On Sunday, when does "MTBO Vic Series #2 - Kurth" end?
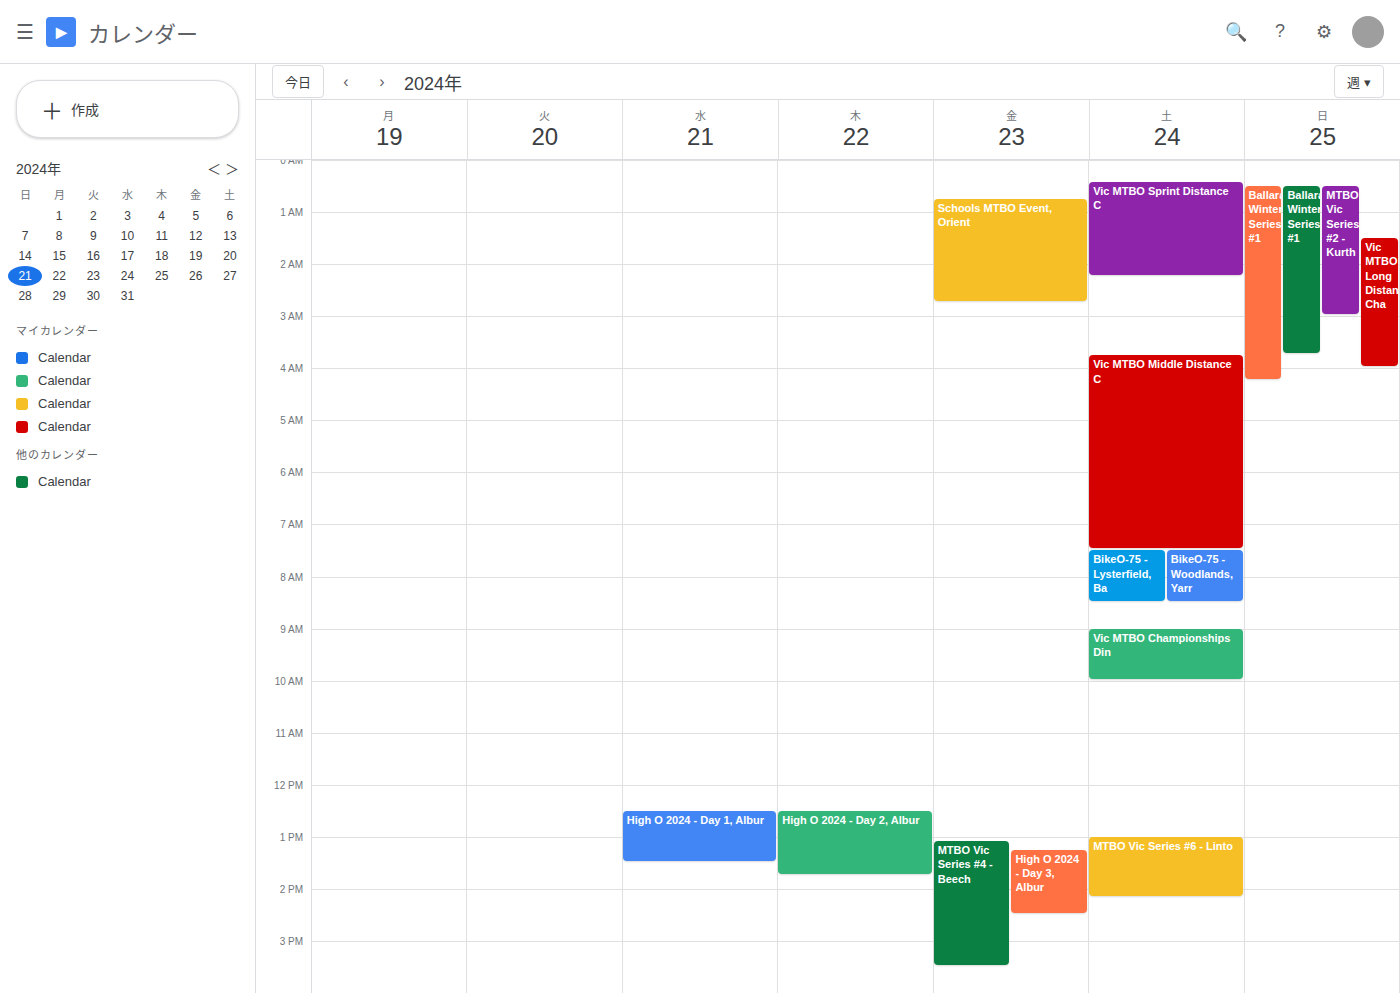
3:00 AM